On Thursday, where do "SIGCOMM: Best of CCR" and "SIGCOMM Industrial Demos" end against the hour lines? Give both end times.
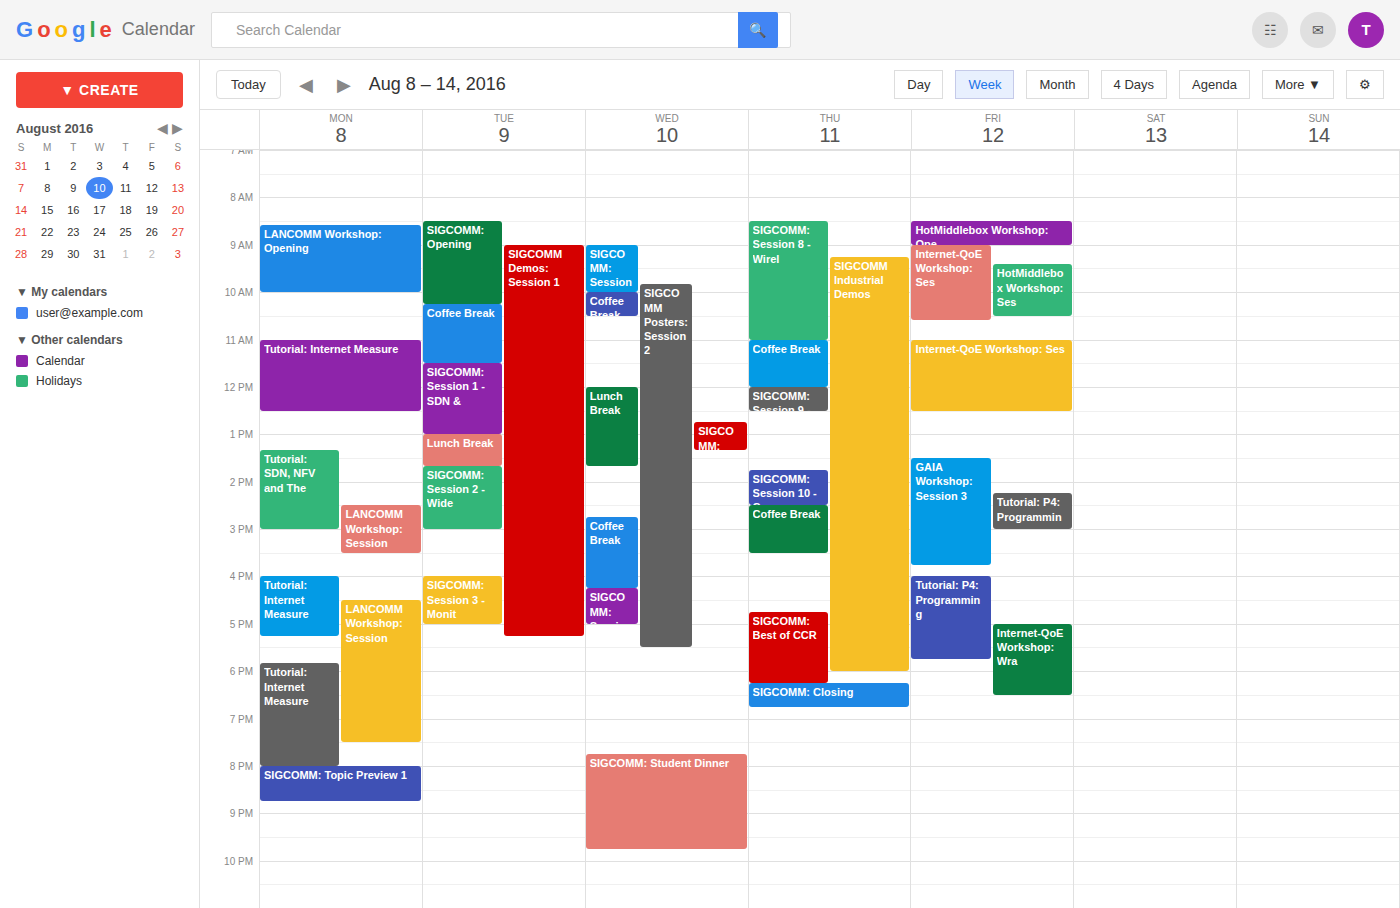
"SIGCOMM: Best of CCR": 6:15 PM, neither: a quarter of the way from the 6 PM line to the 7 PM line. "SIGCOMM Industrial Demos": 6:00 PM, exactly on the 6 PM line.